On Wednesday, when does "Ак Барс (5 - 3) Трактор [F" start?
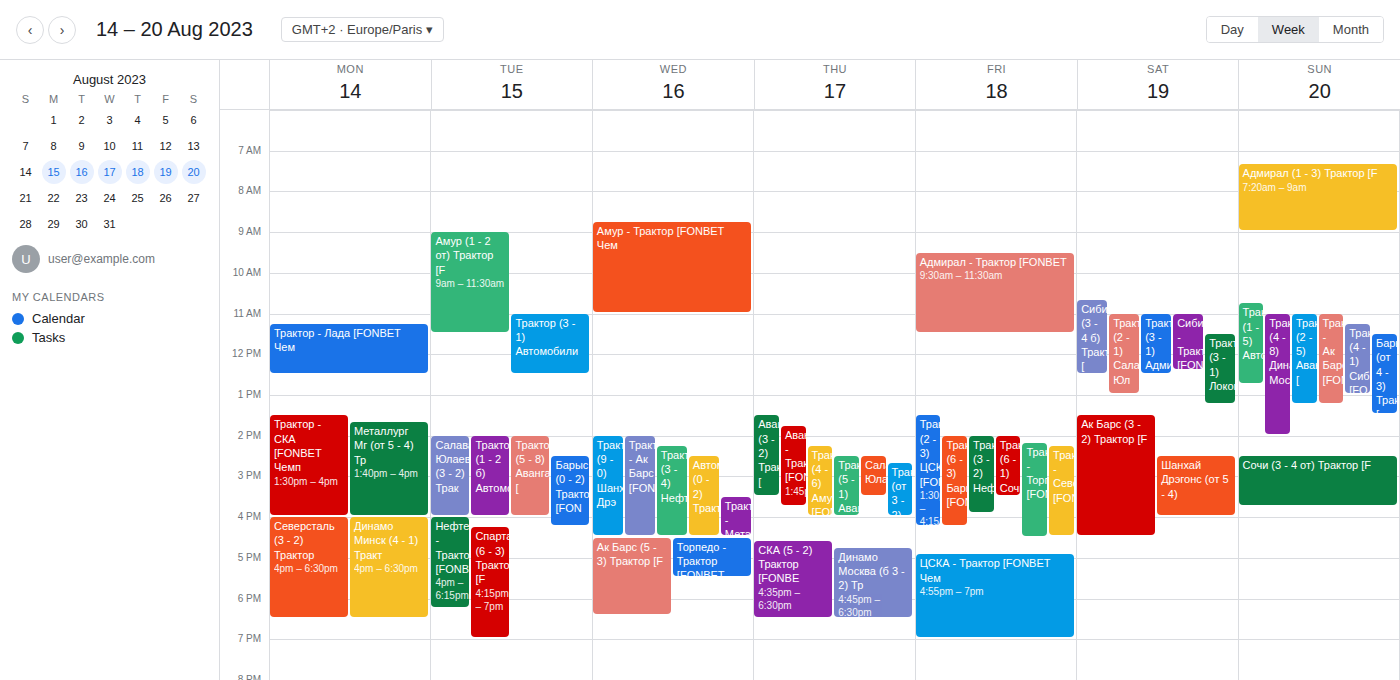
4:30 PM